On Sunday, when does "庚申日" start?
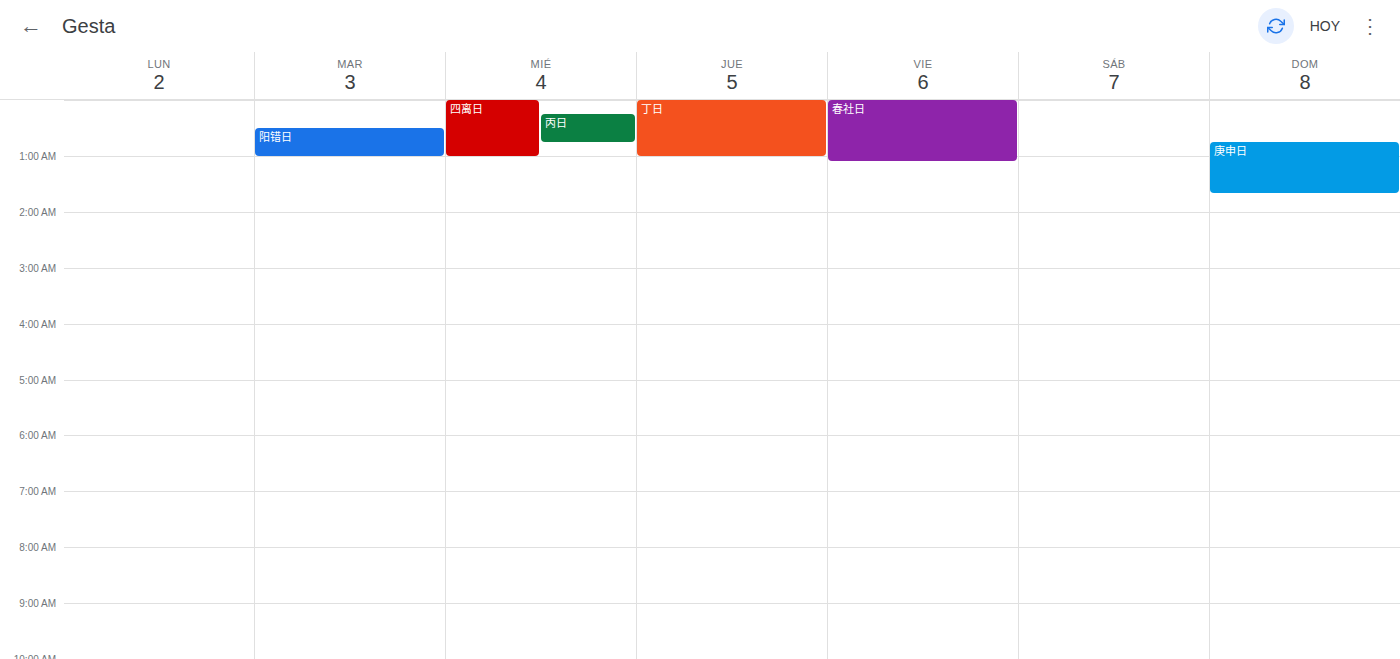
00:45